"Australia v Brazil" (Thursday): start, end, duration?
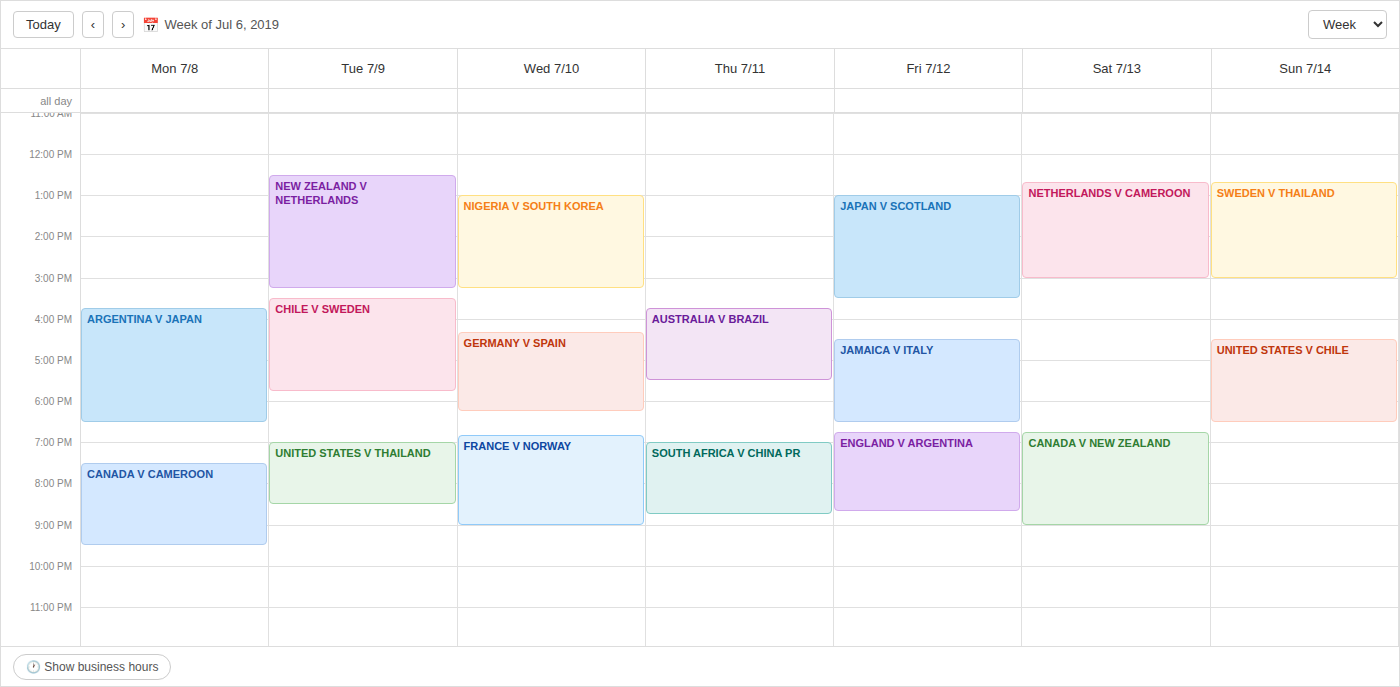
3:45 PM to 5:30 PM, 1 hour 45 minutes